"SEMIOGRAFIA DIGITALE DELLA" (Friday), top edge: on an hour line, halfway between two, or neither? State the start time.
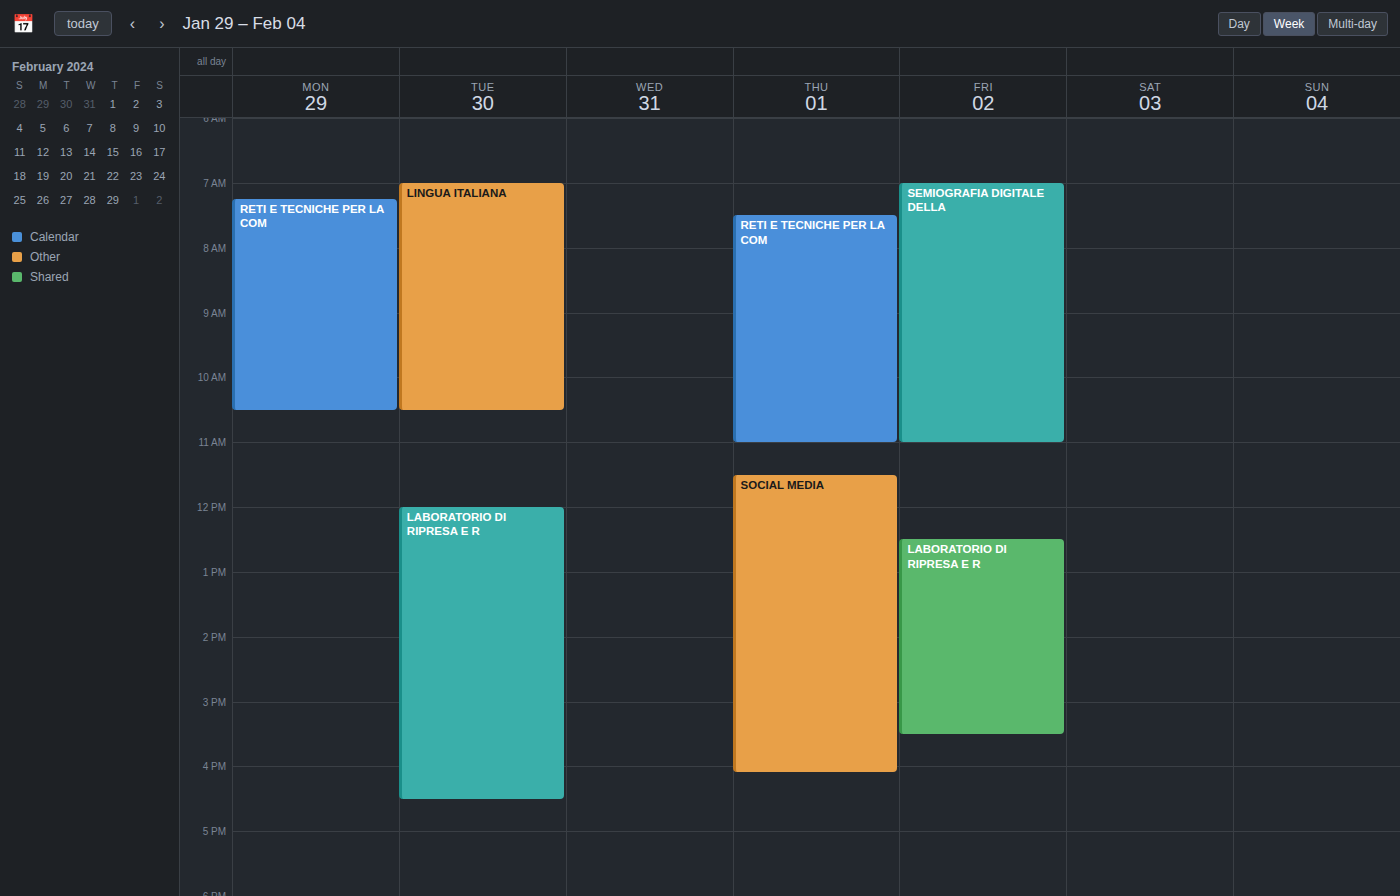
7:00 AM -- exactly on the 7 AM line.